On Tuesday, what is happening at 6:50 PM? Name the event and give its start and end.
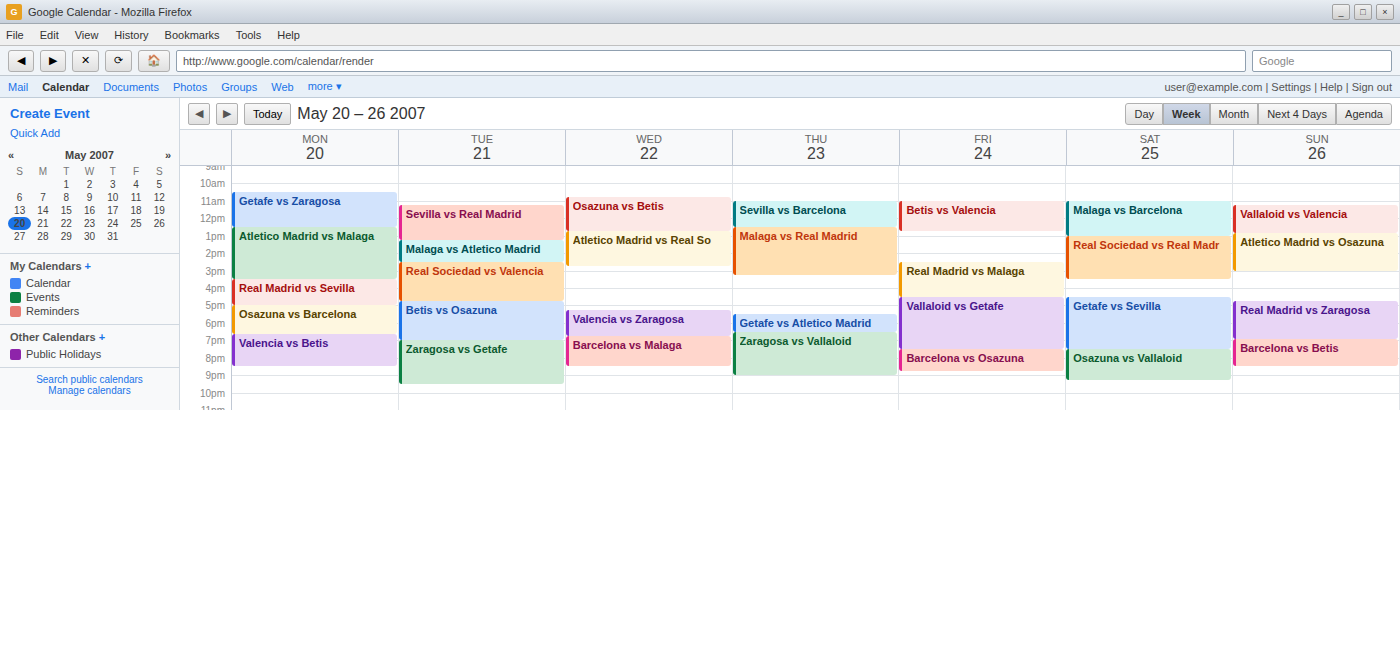
"Betis vs Osazuna", 4:45 PM to 7:00 PM